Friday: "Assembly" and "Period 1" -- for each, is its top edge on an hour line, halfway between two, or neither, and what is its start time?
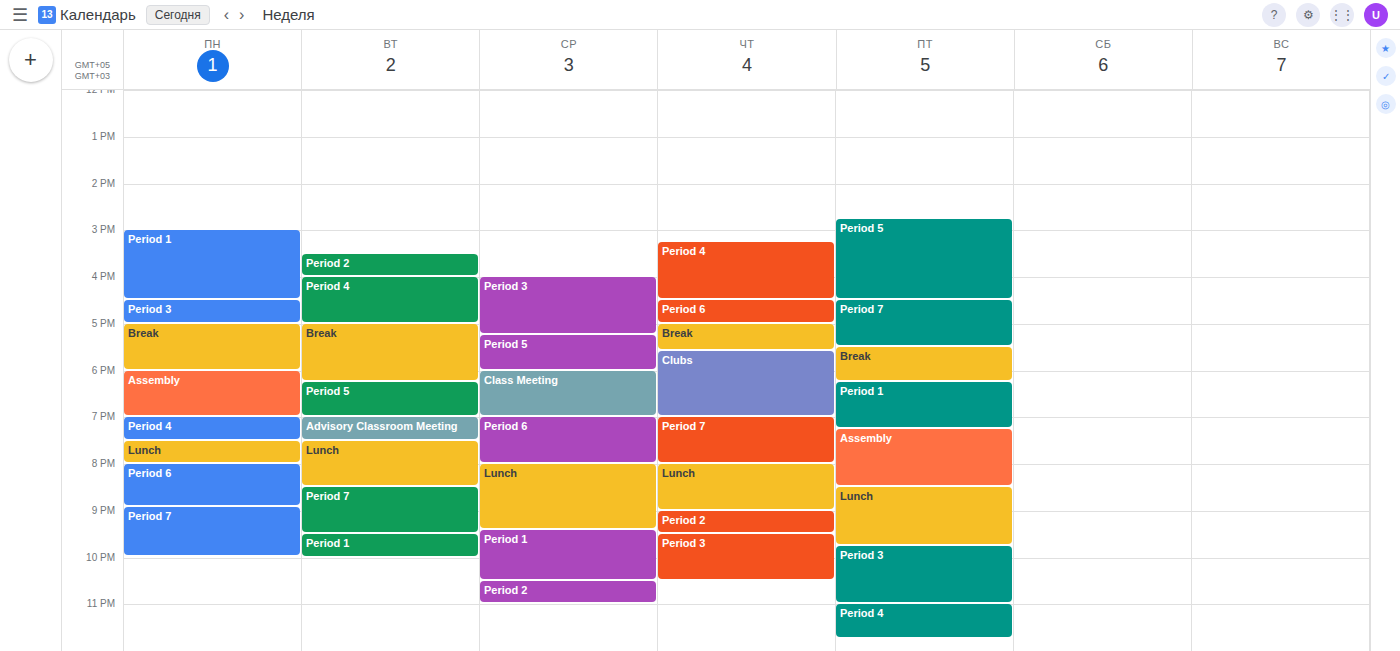
"Assembly": 7:15 PM, neither: a quarter of the way from the 7 PM line to the 8 PM line. "Period 1": 6:15 PM, neither: a quarter of the way from the 6 PM line to the 7 PM line.